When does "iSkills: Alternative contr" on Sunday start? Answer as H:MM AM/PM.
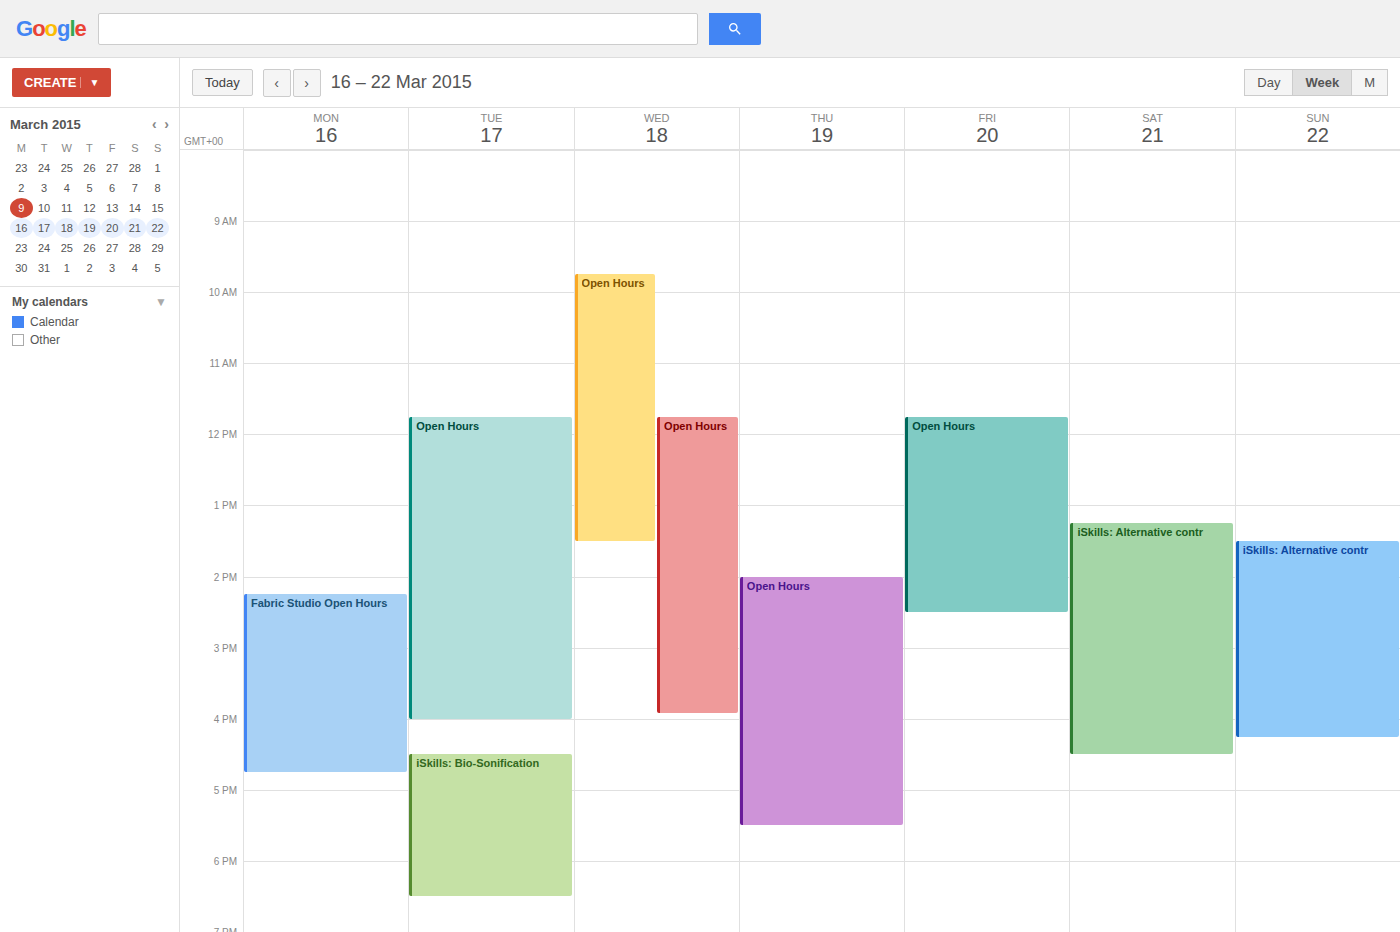
1:30 PM